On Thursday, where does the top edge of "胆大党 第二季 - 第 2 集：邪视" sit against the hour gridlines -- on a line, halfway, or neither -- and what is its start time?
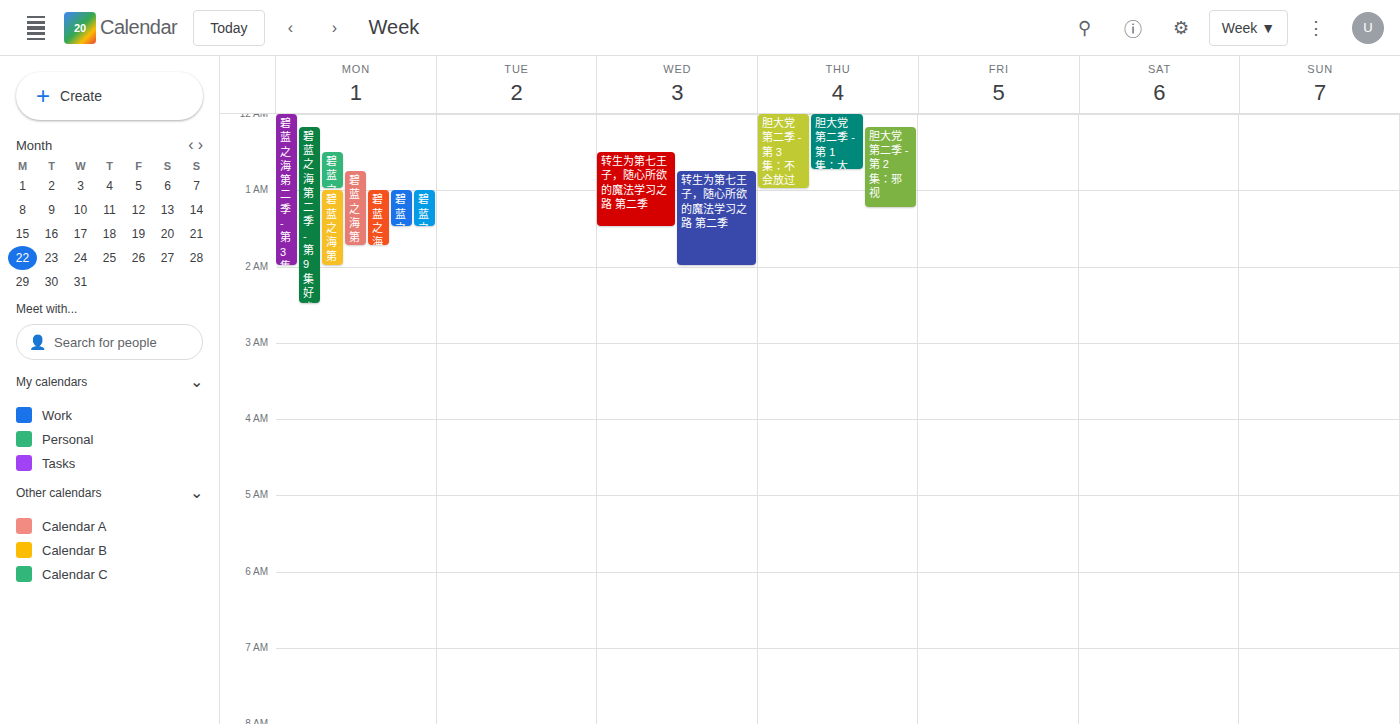
12:10 AM -- neither: 10 minutes below the 12 AM line and 50 minutes above the 1 AM line.